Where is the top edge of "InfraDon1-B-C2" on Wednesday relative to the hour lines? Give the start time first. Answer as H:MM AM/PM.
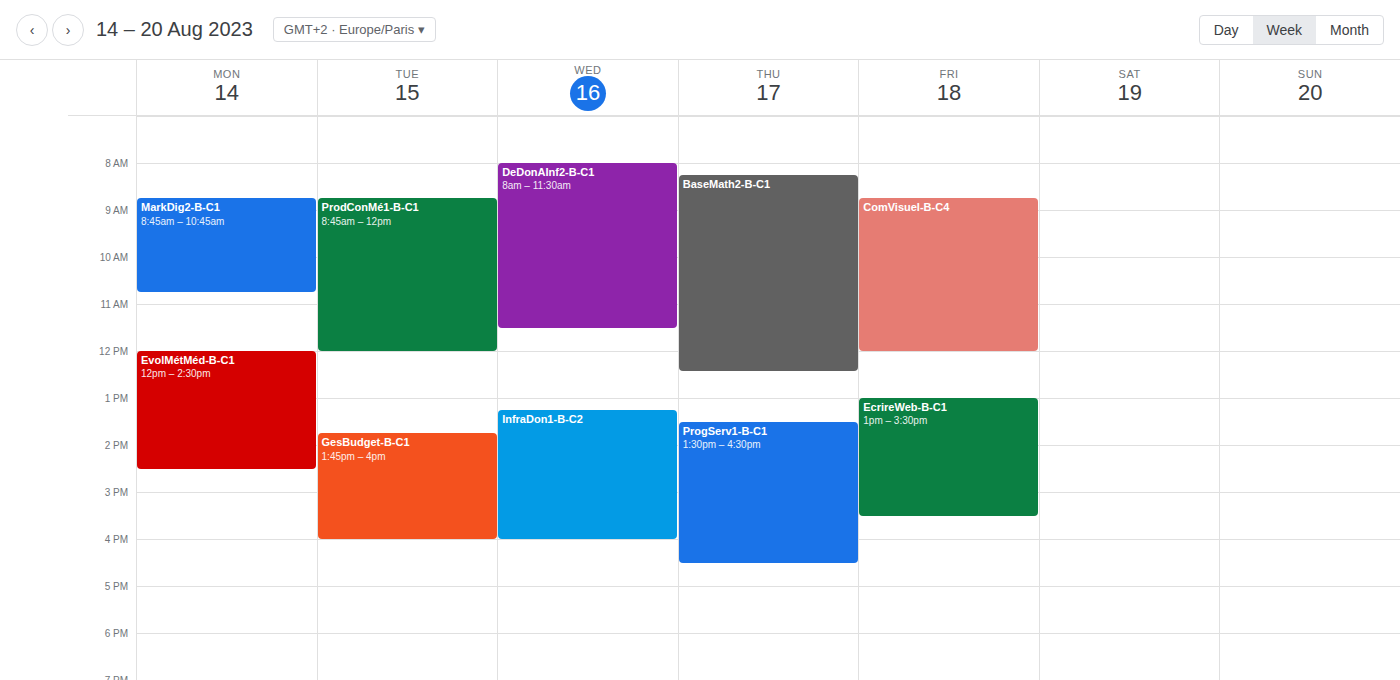
1:15 PM -- neither: a quarter of the way from the 1 PM line to the 2 PM line.